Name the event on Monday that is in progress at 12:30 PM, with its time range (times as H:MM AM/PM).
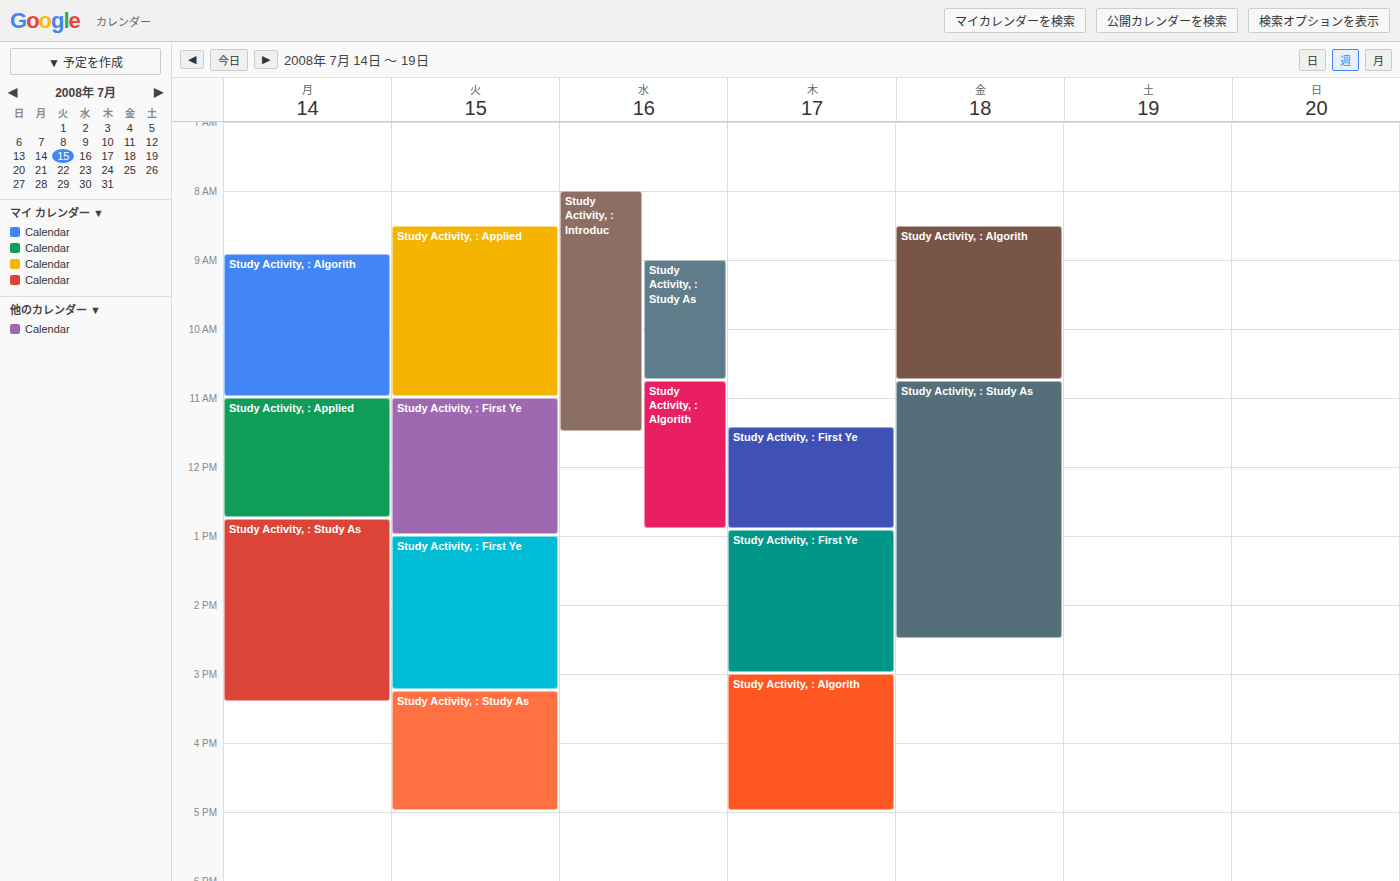
"Study Activity, : Applied", 11:00 AM to 12:45 PM